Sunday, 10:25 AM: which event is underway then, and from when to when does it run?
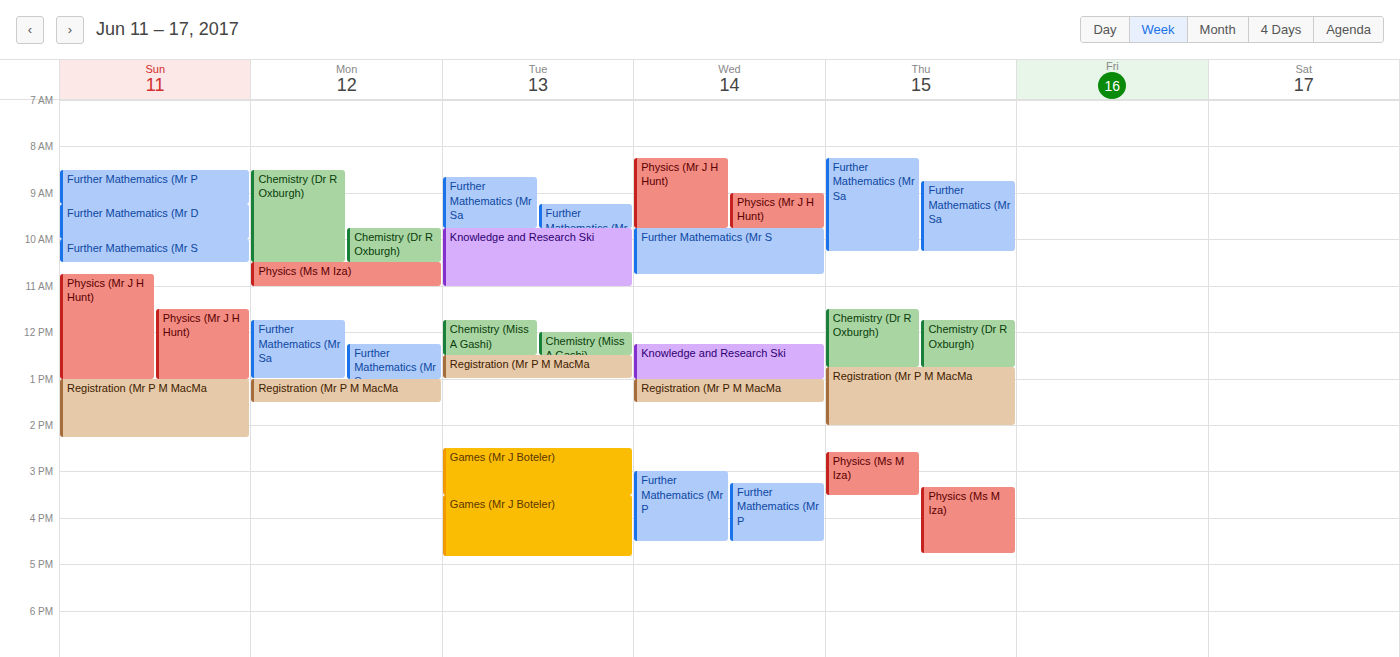
"Further Mathematics (Mr S", 10:00 AM to 10:30 AM